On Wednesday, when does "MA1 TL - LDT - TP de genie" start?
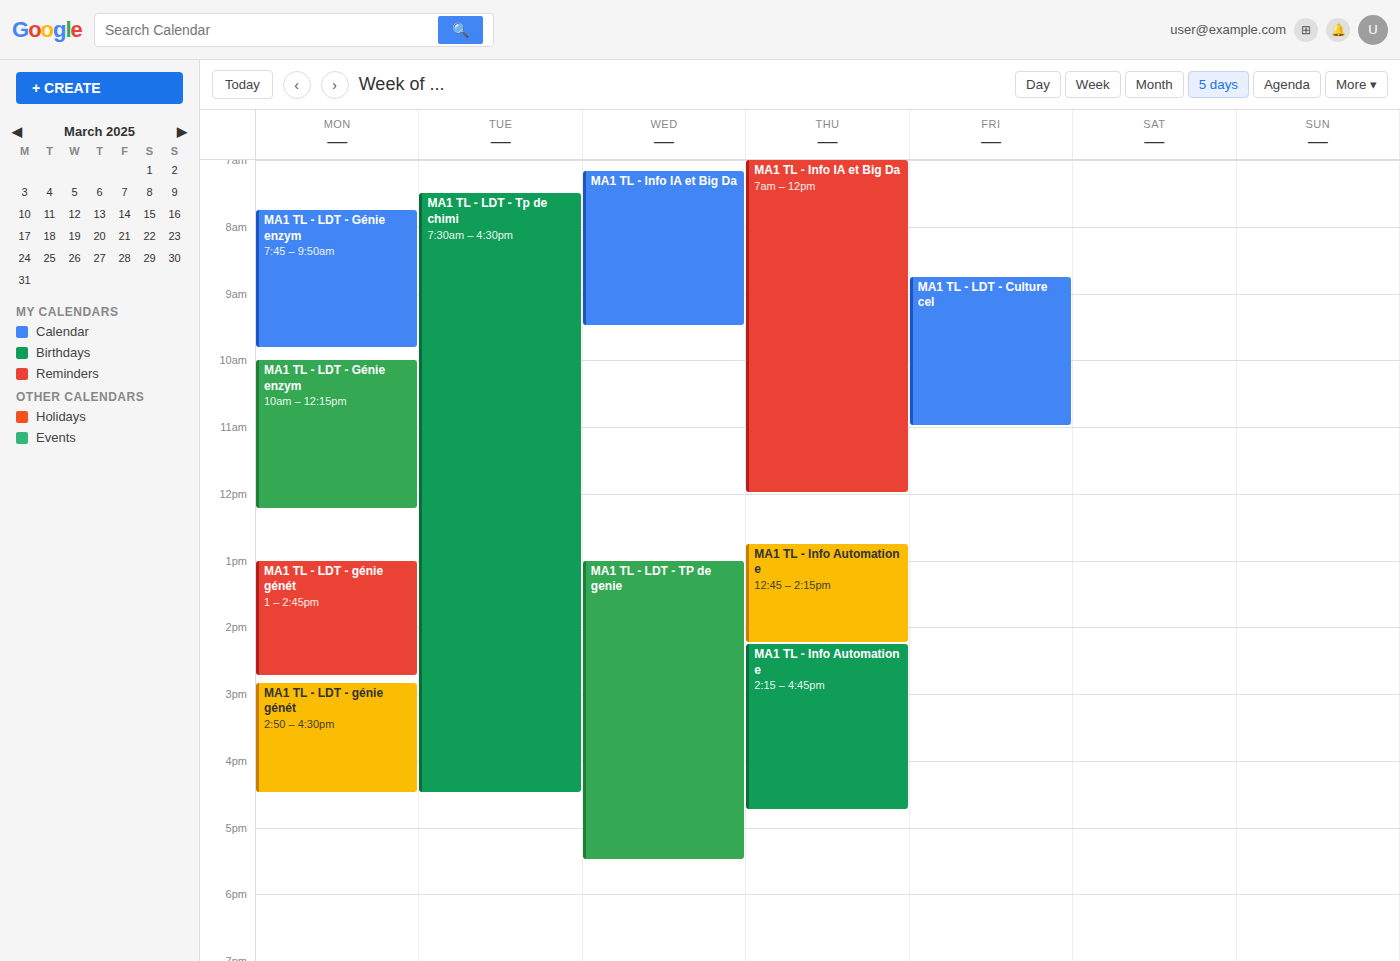
1:00 PM